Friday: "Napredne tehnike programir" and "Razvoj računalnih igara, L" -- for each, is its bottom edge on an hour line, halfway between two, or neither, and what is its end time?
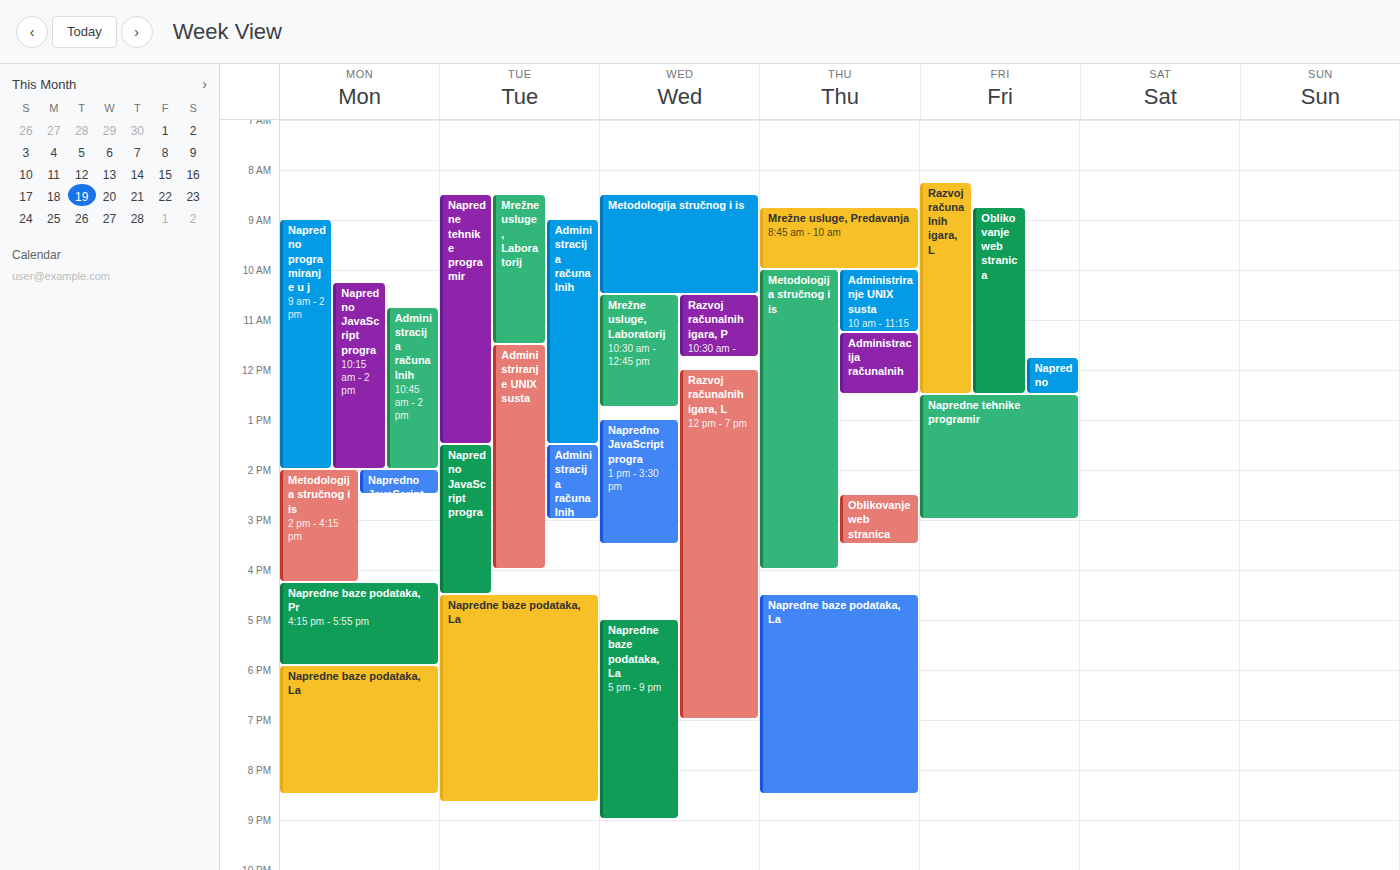
"Napredne tehnike programir": 3:00 PM, exactly on the 3 PM line. "Razvoj računalnih igara, L": 12:30 PM, halfway between the 12 PM and 1 PM lines.